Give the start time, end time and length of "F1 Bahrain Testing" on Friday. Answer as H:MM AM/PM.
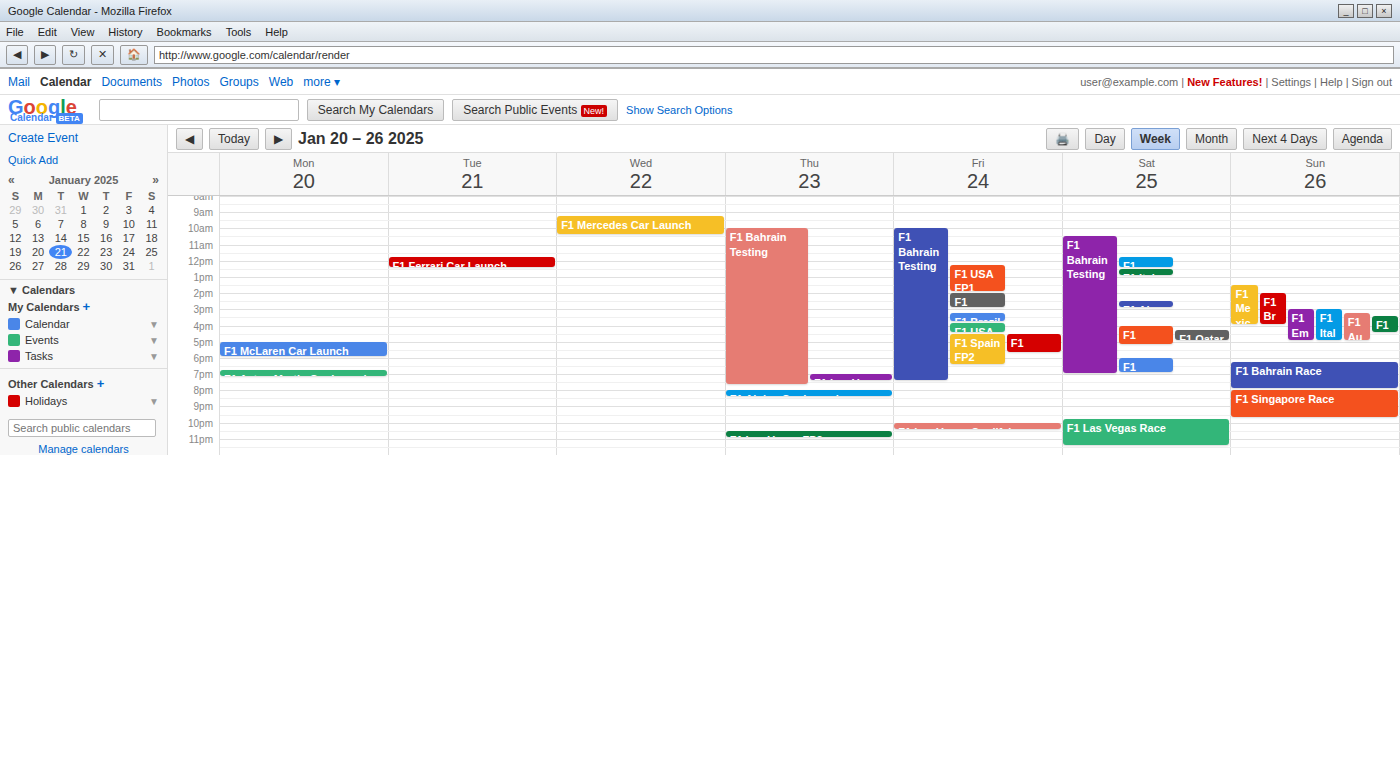
10:00 AM to 7:30 PM, 9 hours 30 minutes